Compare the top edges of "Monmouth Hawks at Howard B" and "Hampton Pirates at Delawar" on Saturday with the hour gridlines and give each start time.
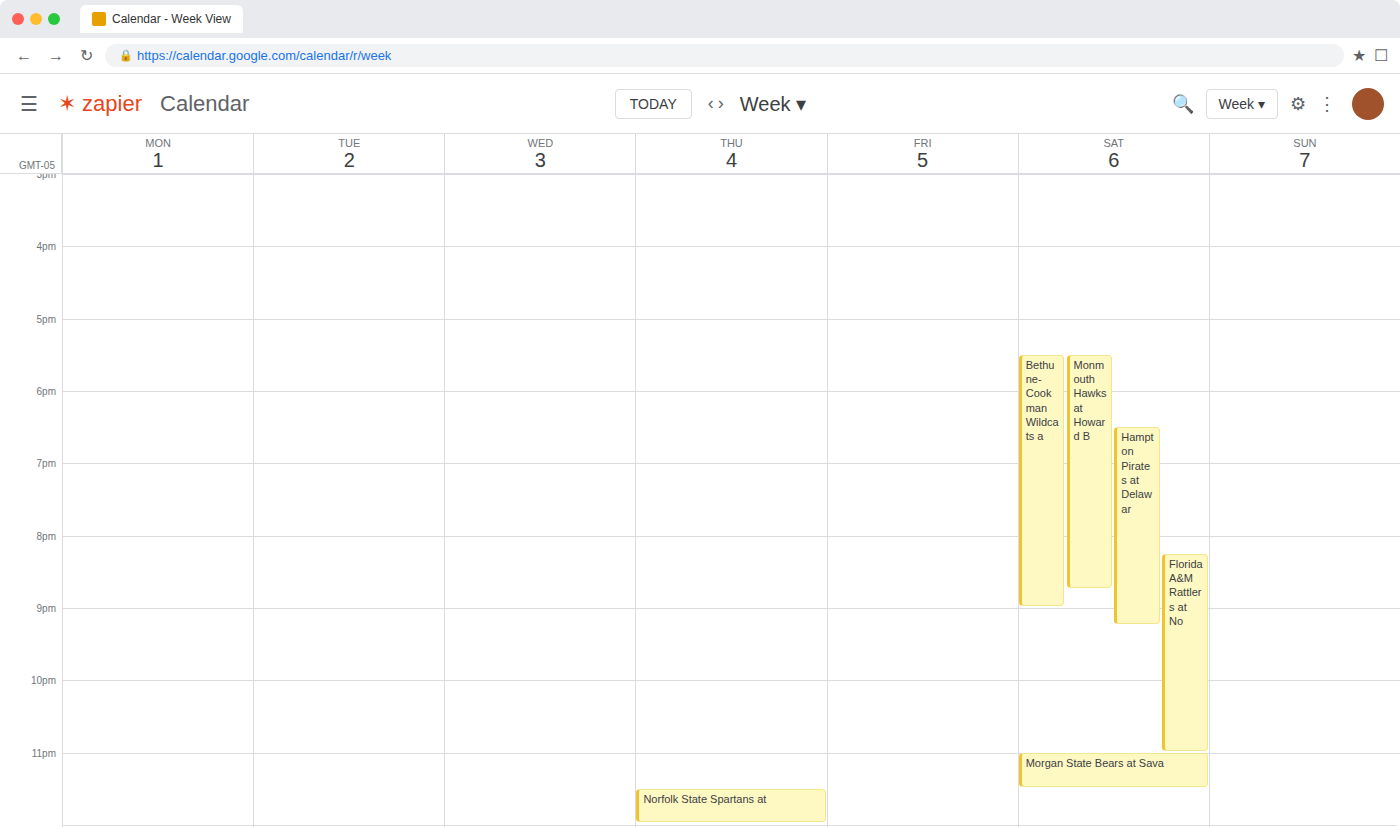
"Monmouth Hawks at Howard B": 5:30 PM, halfway between the 5 PM and 6 PM lines. "Hampton Pirates at Delawar": 6:30 PM, halfway between the 6 PM and 7 PM lines.